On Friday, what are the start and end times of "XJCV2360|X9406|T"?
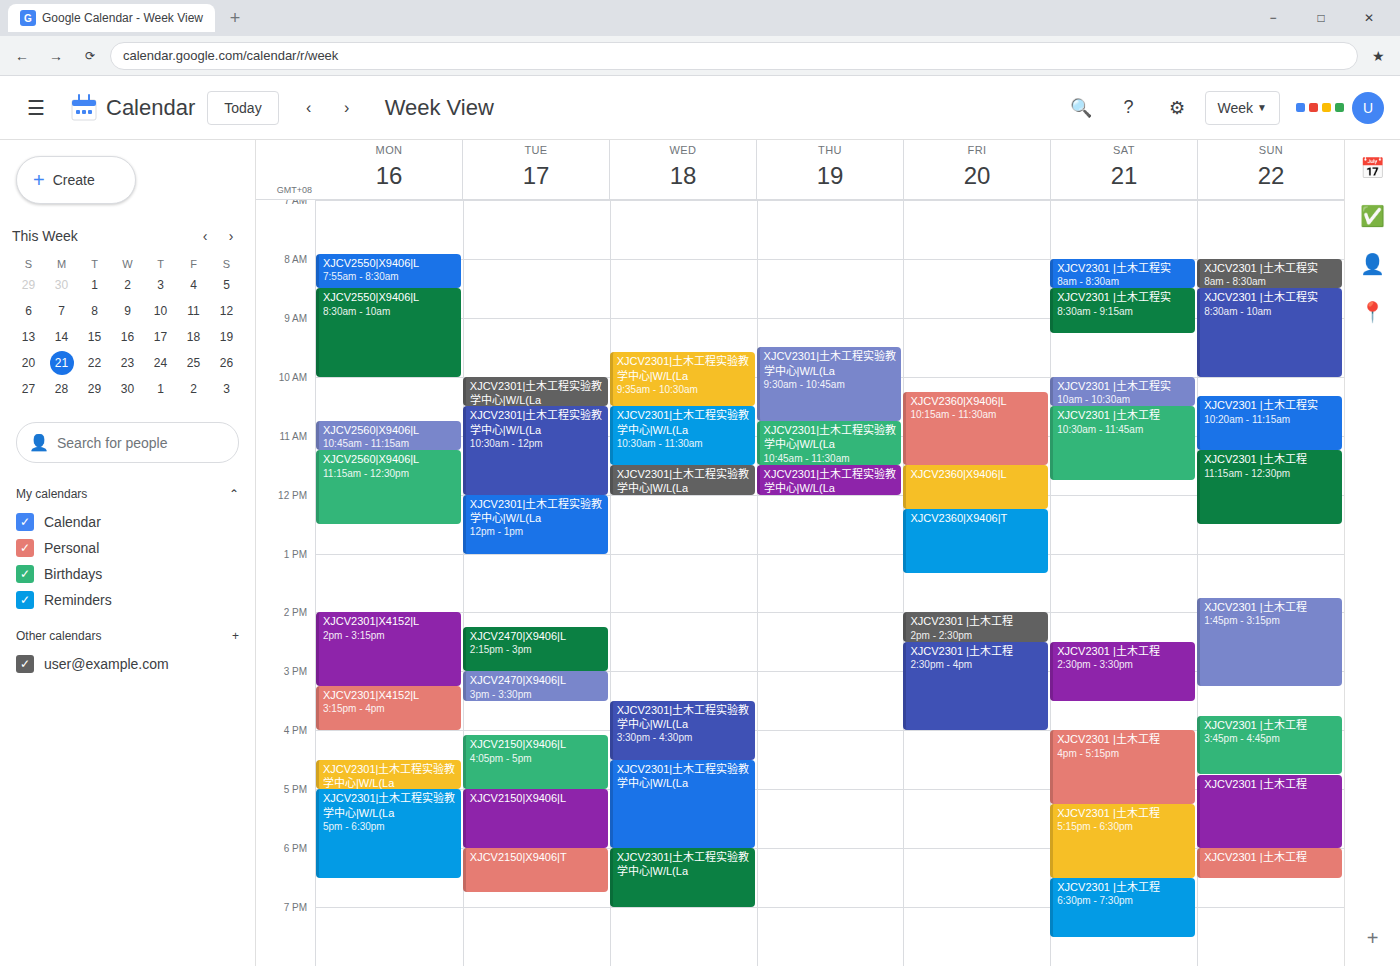
12:15 PM to 1:20 PM